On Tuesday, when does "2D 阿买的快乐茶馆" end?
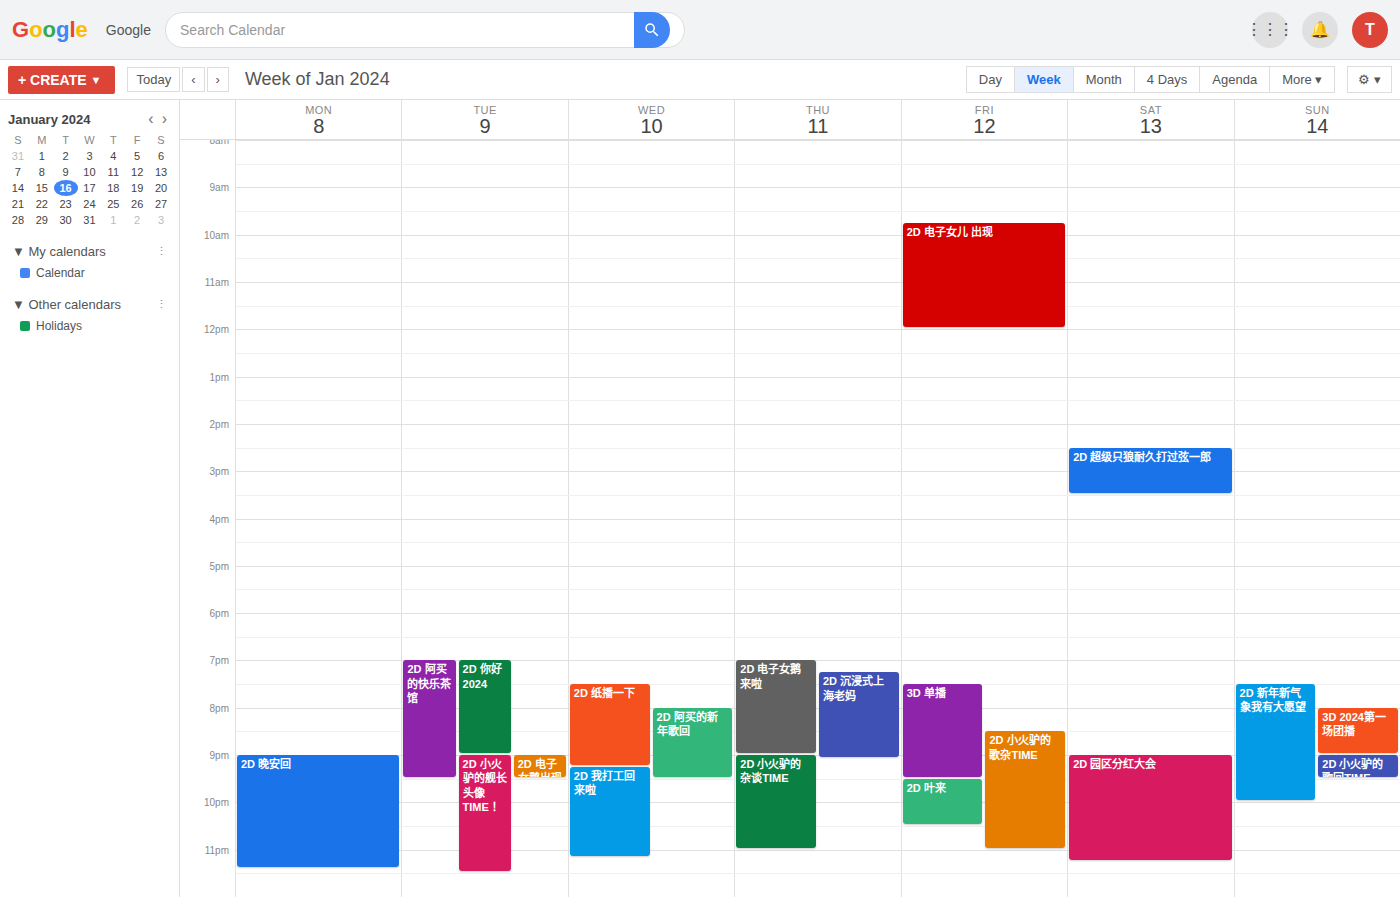
21:30